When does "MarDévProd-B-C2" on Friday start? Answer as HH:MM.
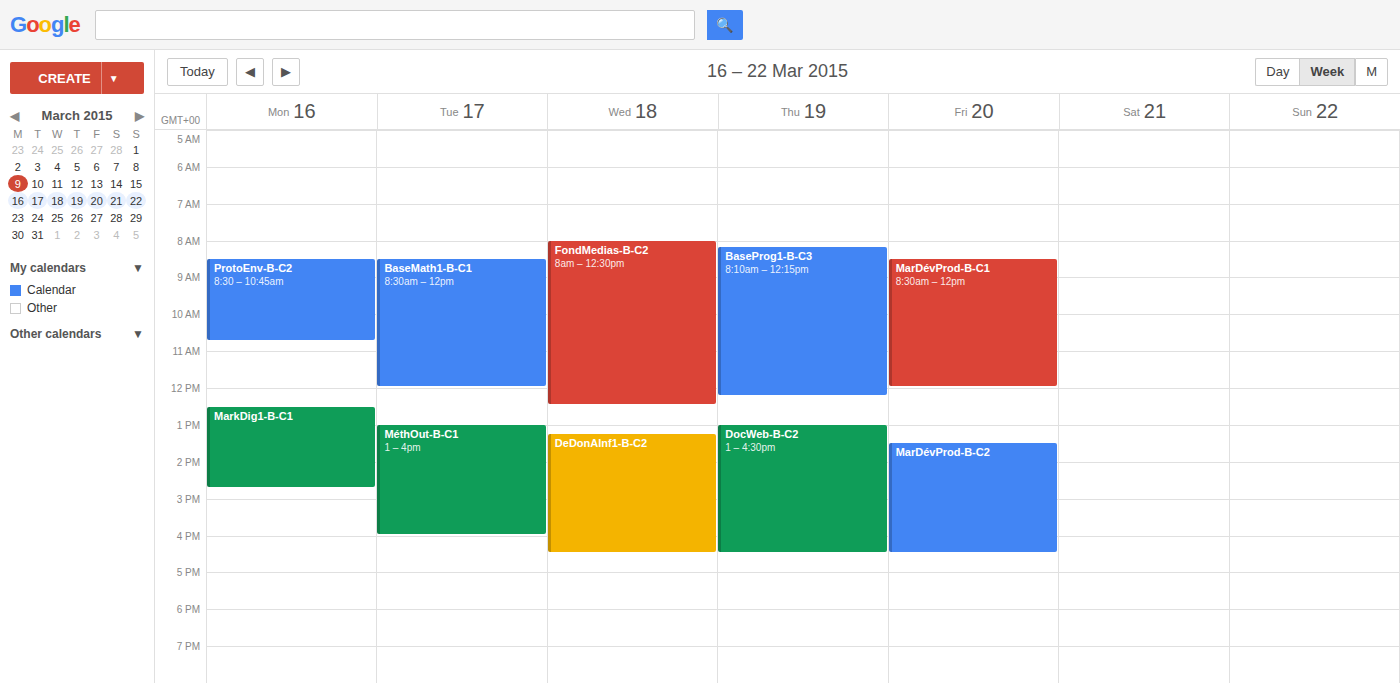
13:30